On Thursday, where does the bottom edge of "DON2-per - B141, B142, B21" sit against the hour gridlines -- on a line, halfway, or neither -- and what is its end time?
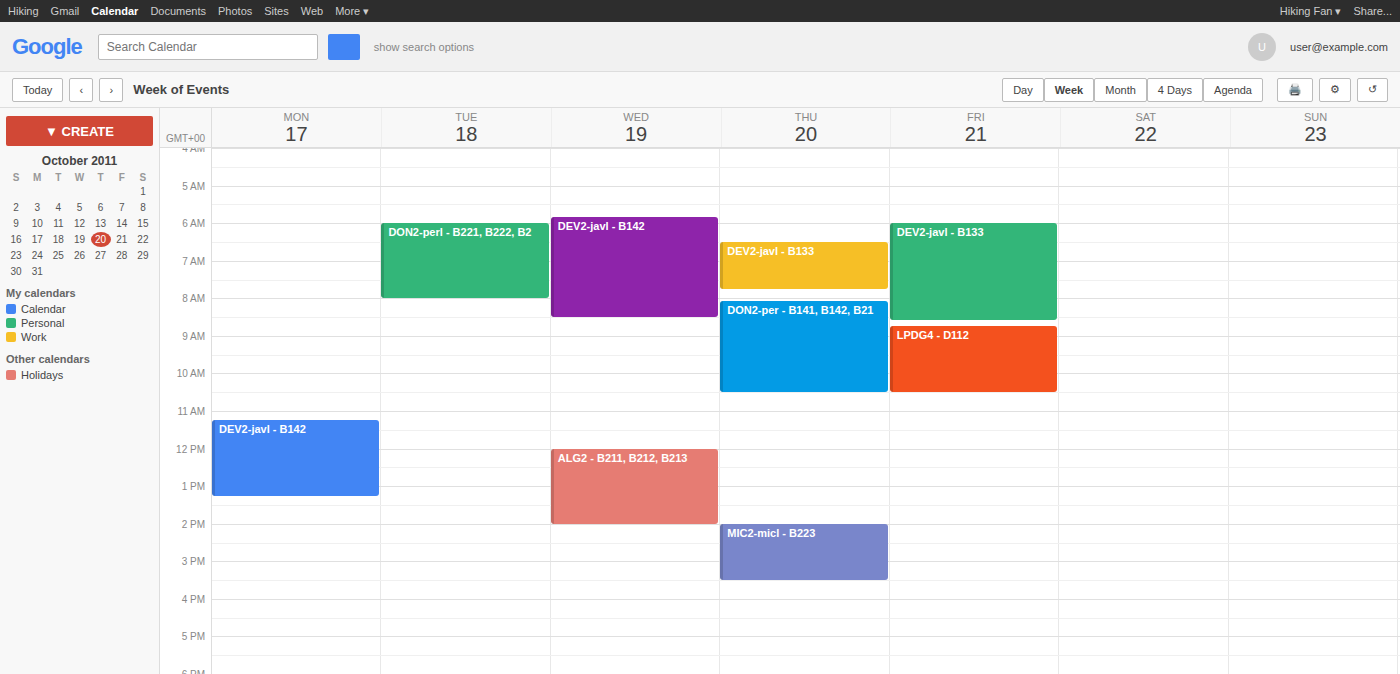
10:30 AM -- halfway between the 10 AM and 11 AM lines.